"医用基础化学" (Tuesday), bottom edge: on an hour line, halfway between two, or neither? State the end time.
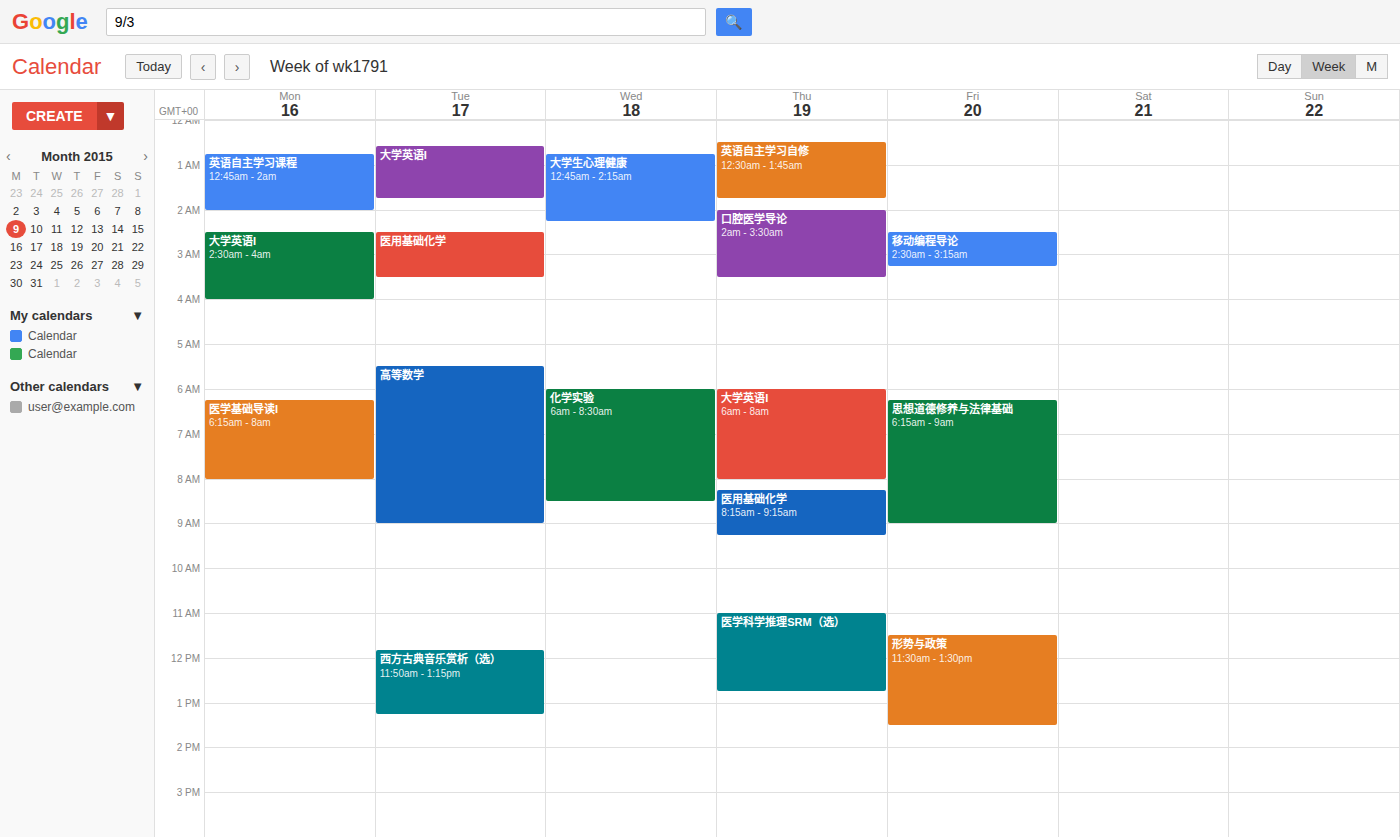
3:30 AM -- halfway between the 3 AM and 4 AM lines.